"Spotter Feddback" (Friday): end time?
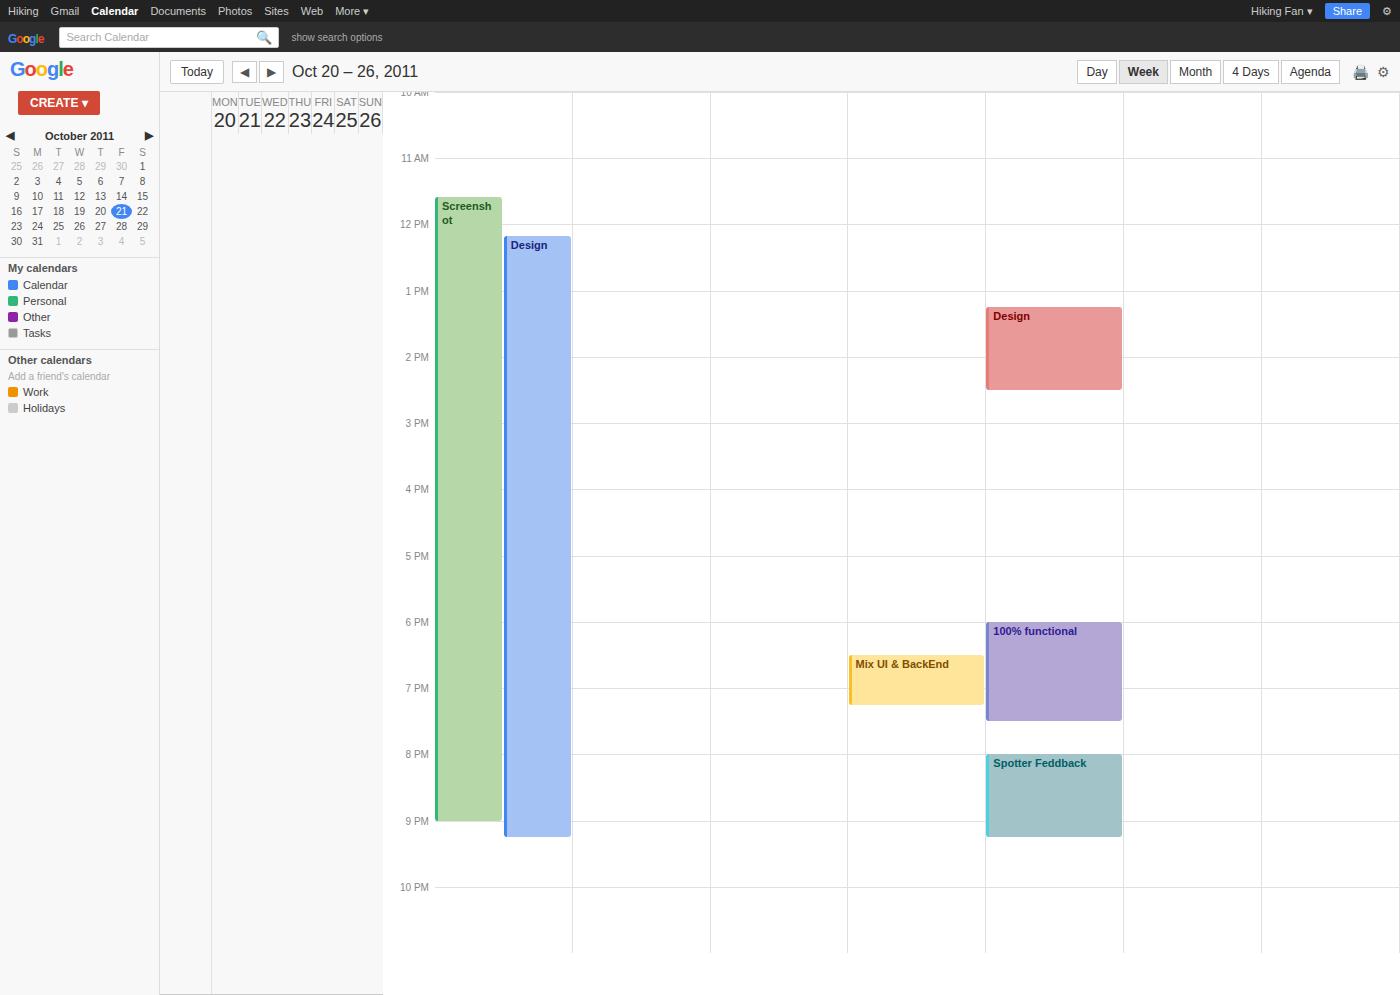
9:15 PM